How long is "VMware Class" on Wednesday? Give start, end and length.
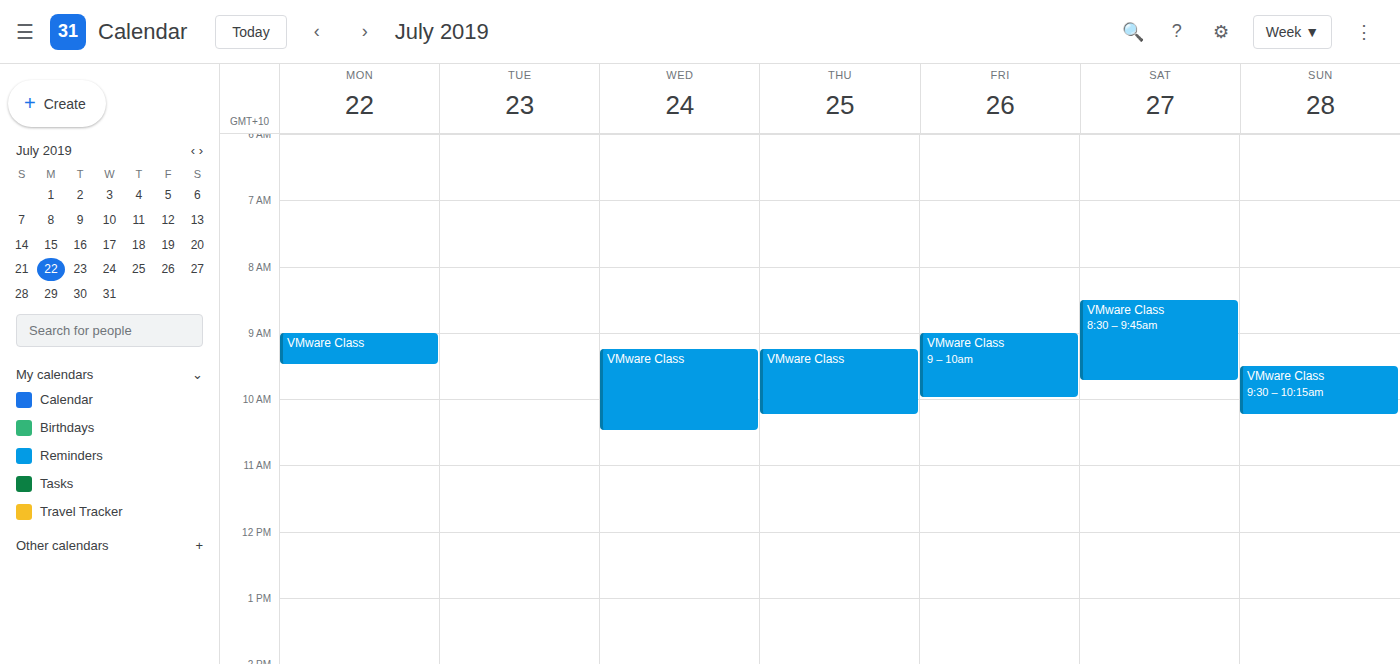
9:15 AM to 10:30 AM, 1 hour 15 minutes